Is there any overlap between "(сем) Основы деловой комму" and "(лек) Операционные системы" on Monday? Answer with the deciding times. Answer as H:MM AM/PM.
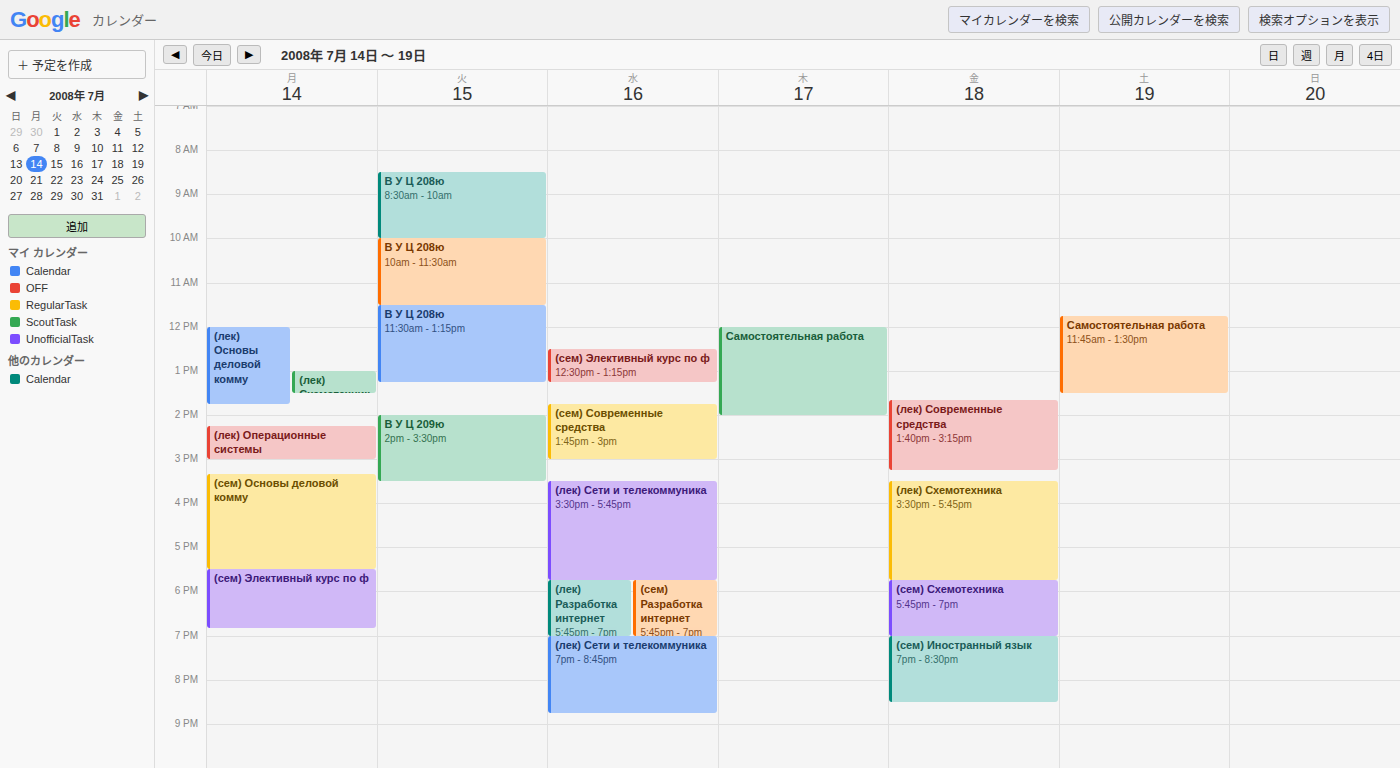
"(лек) Операционные системы" ends at 3:00 PM and "(сем) Основы деловой комму" starts at 3:20 PM -- no overlap.